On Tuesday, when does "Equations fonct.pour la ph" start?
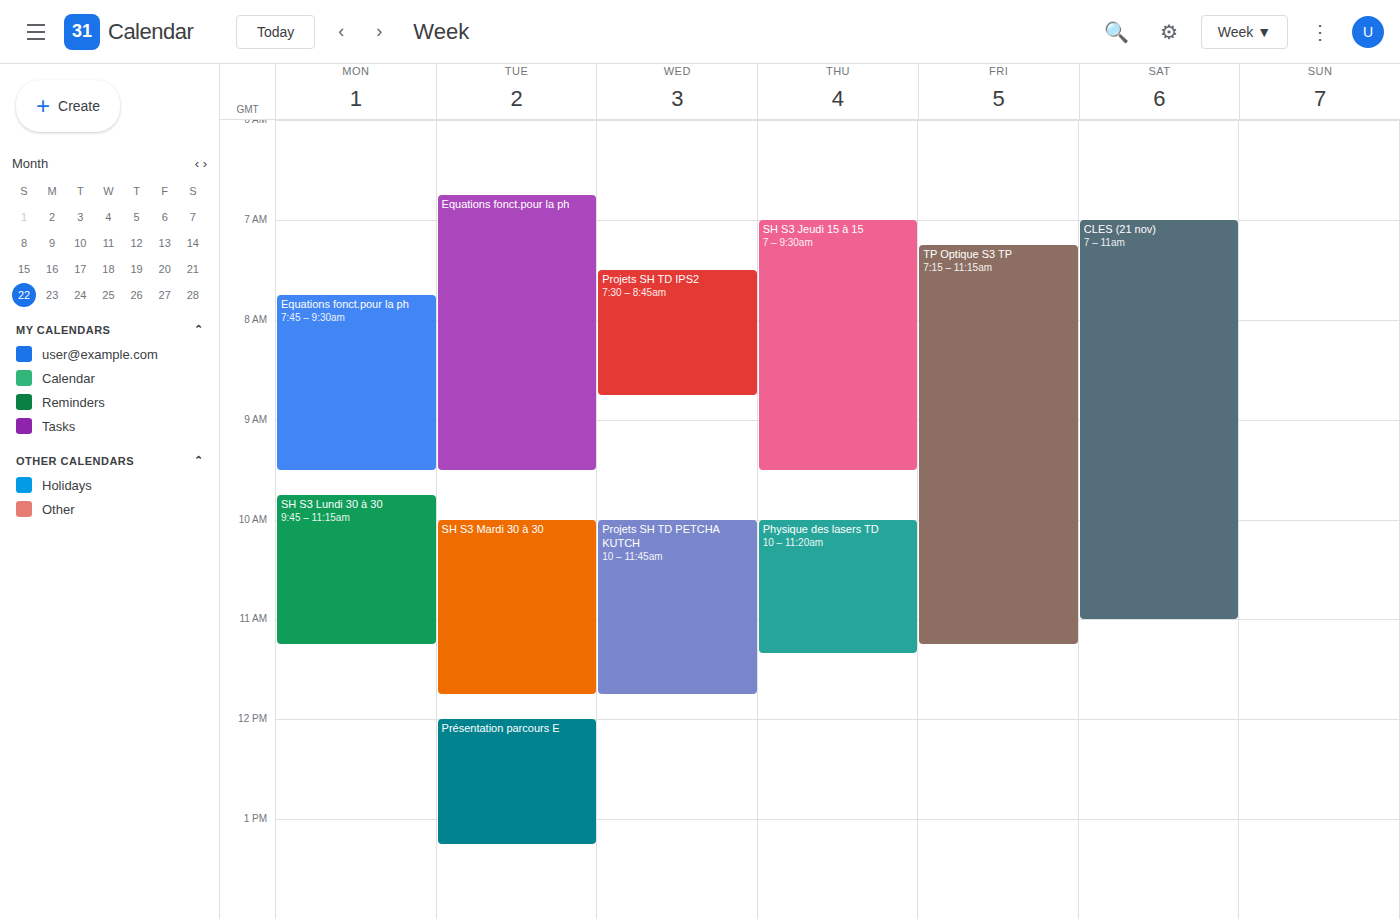
6:45 AM